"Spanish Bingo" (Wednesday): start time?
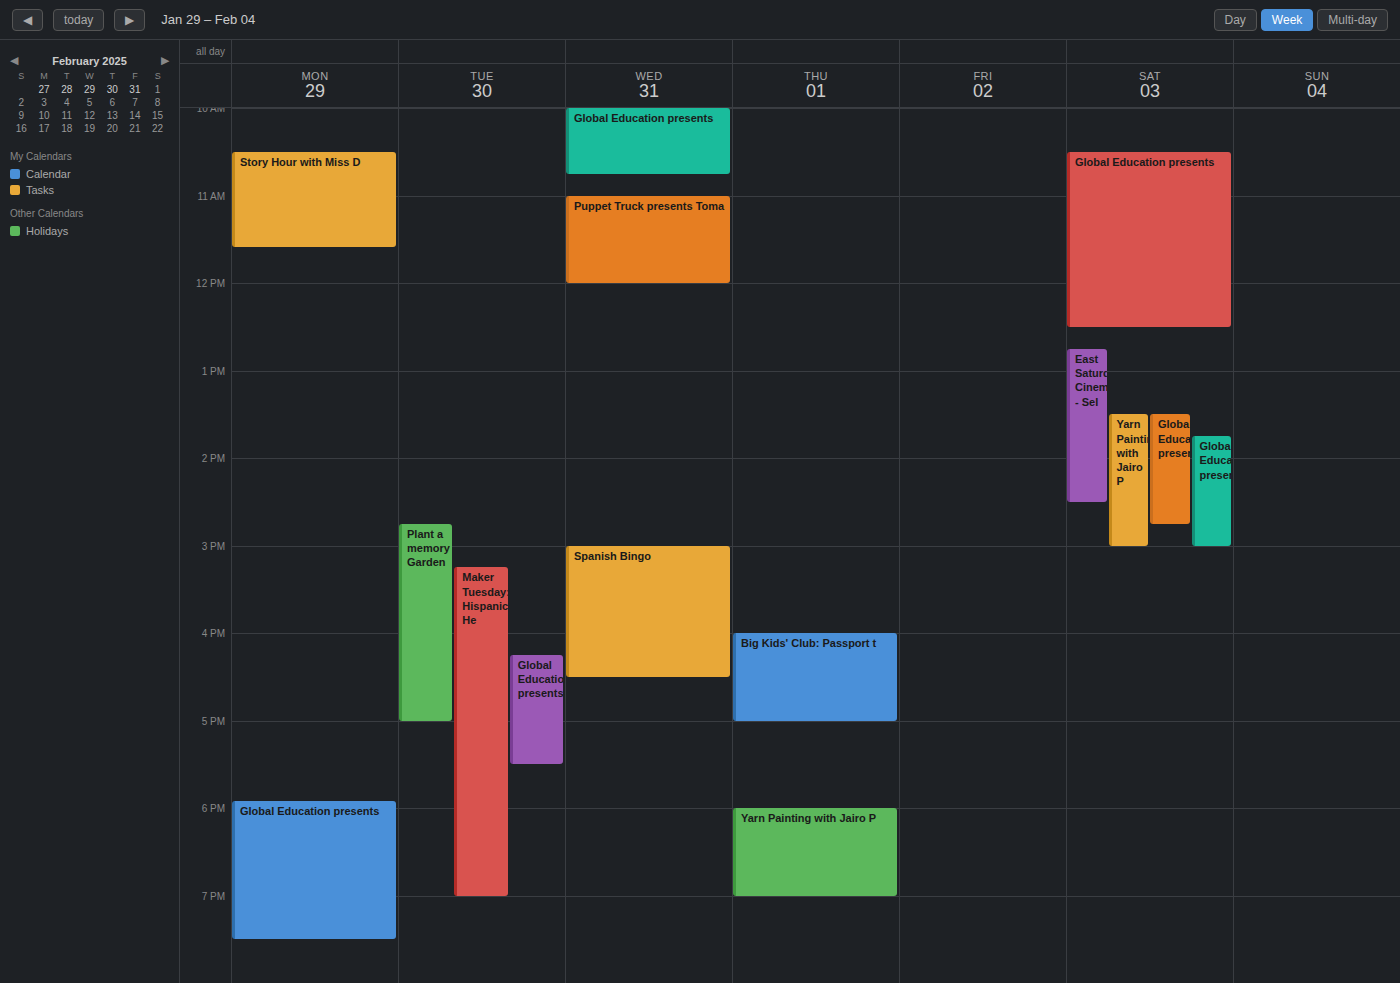
3:00 PM